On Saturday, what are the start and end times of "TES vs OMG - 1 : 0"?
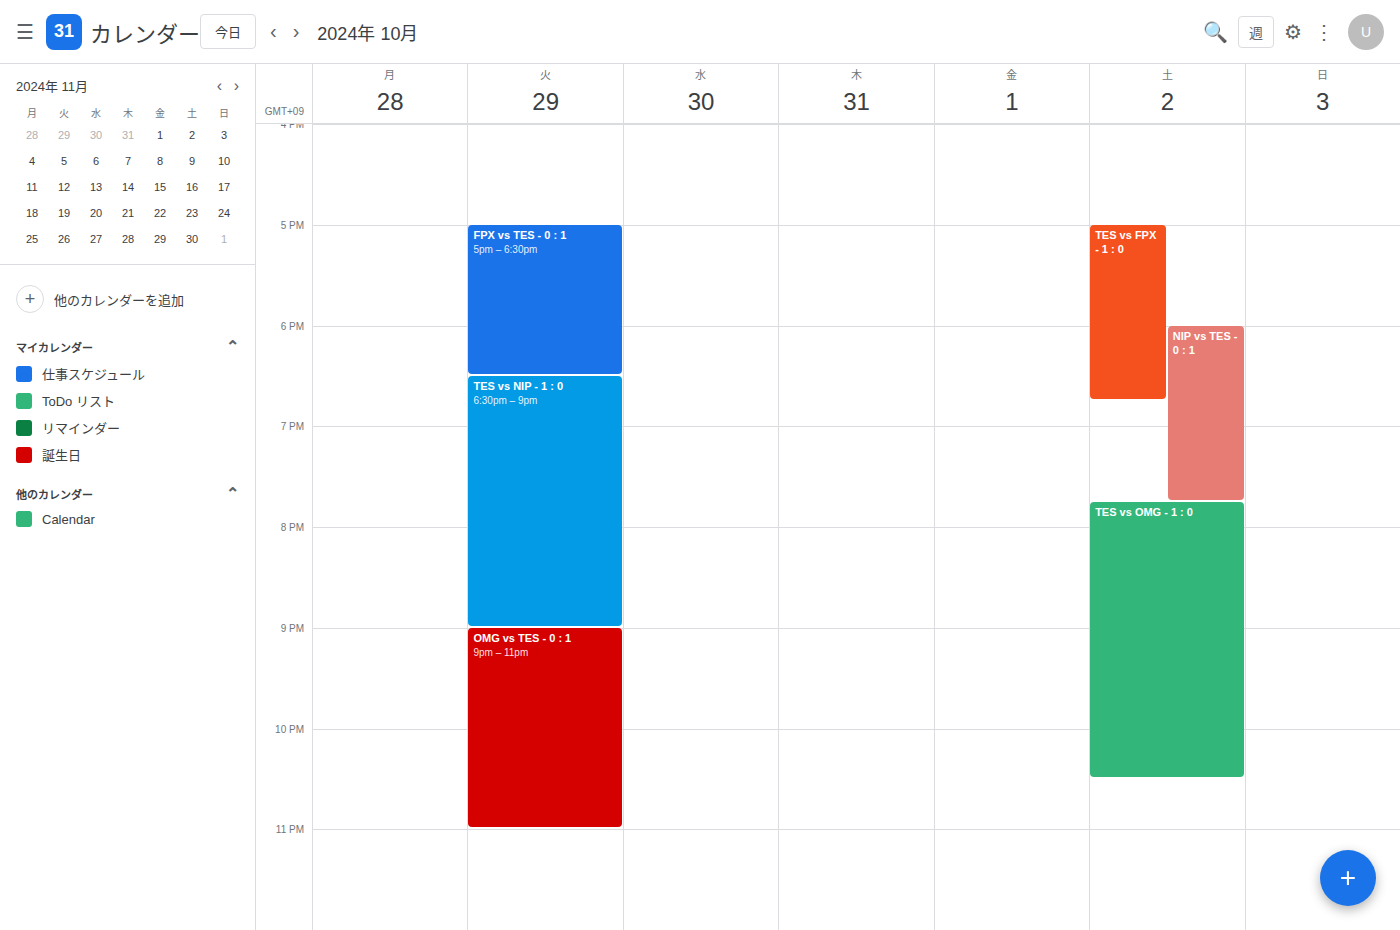
7:45 PM to 10:30 PM